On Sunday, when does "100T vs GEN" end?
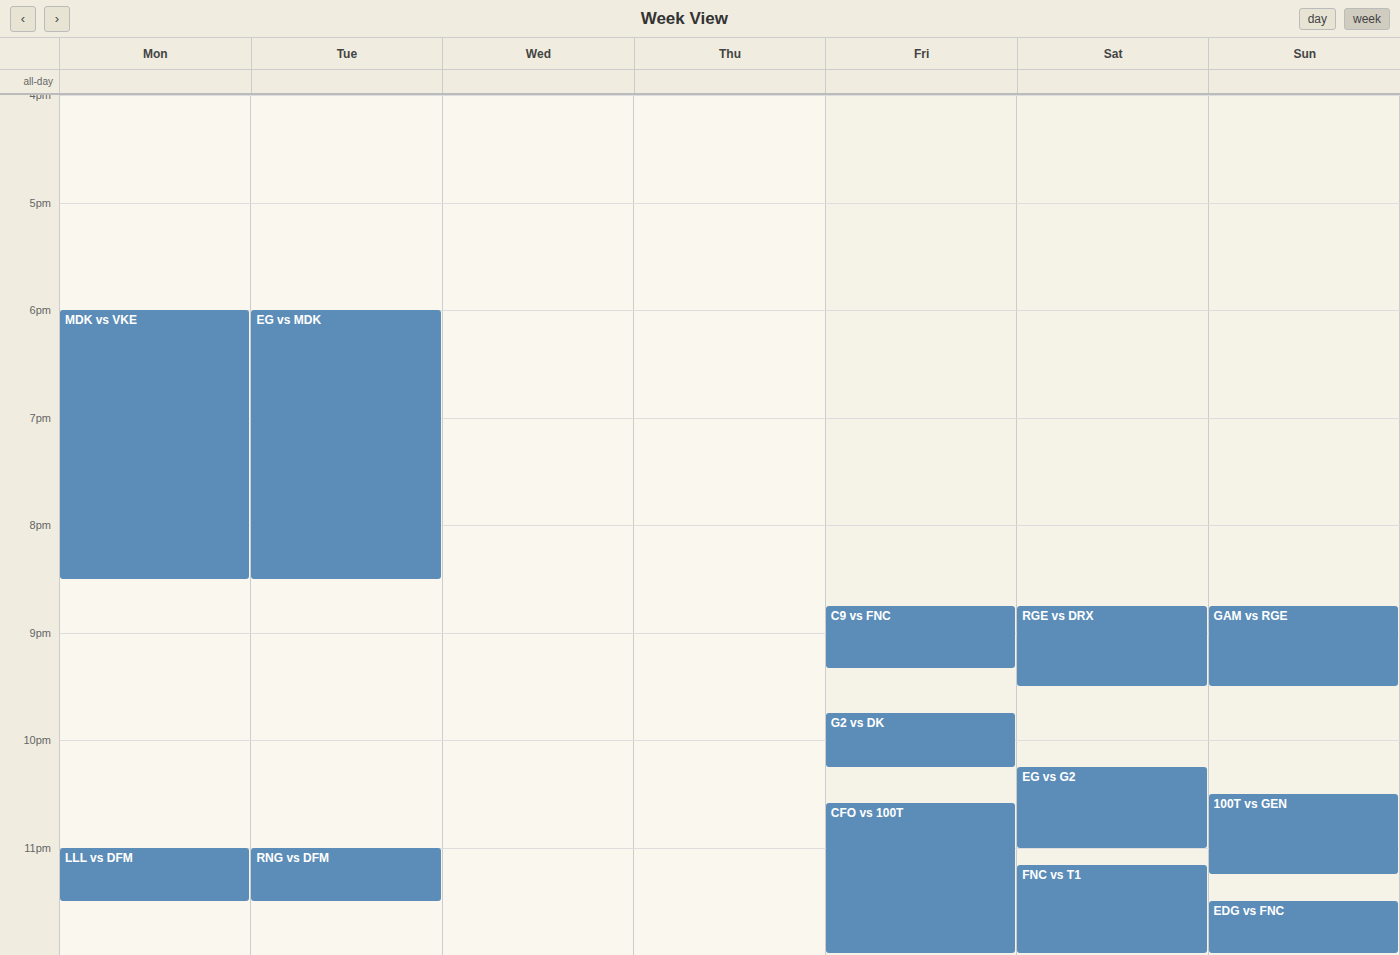
11:15 PM